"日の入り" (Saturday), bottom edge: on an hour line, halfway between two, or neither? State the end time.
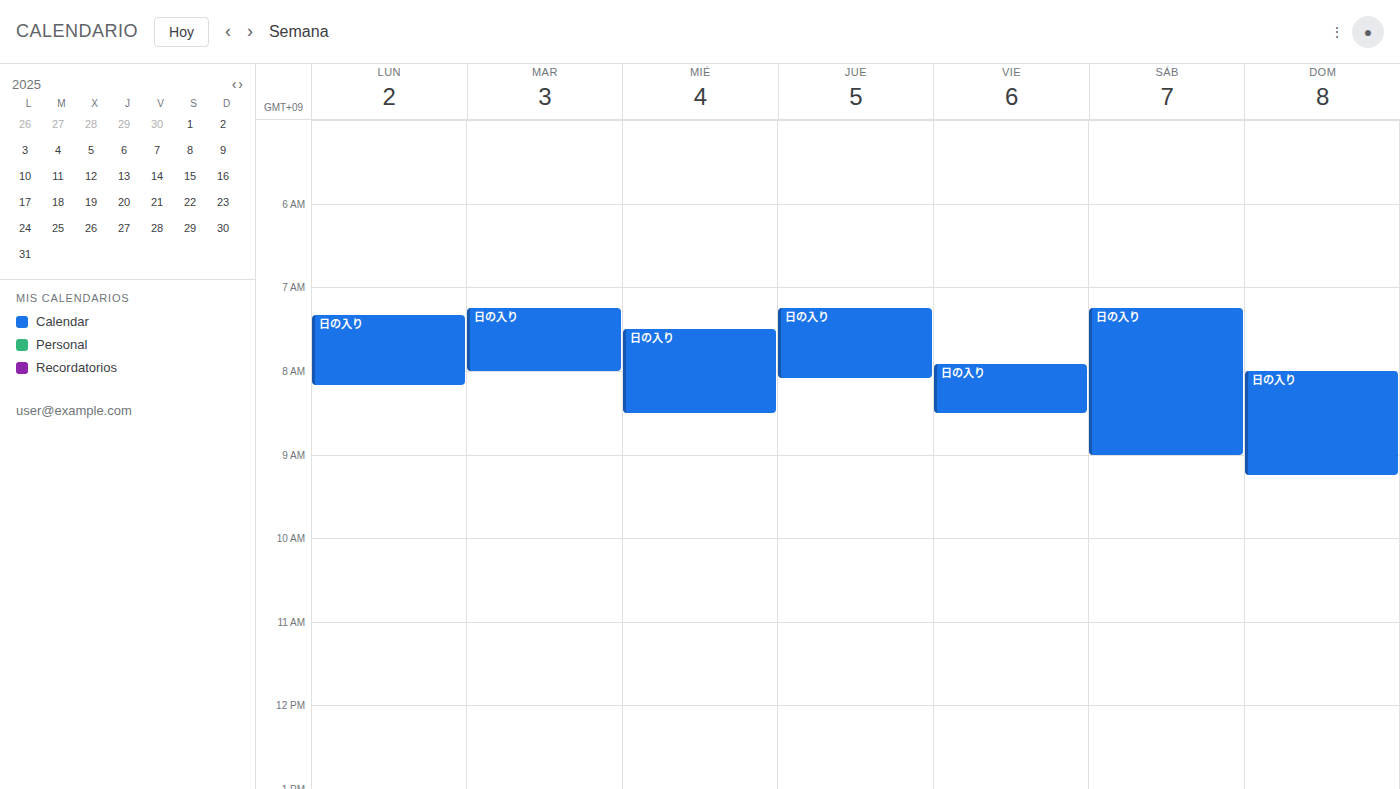
9:00 AM -- exactly on the 9 AM line.